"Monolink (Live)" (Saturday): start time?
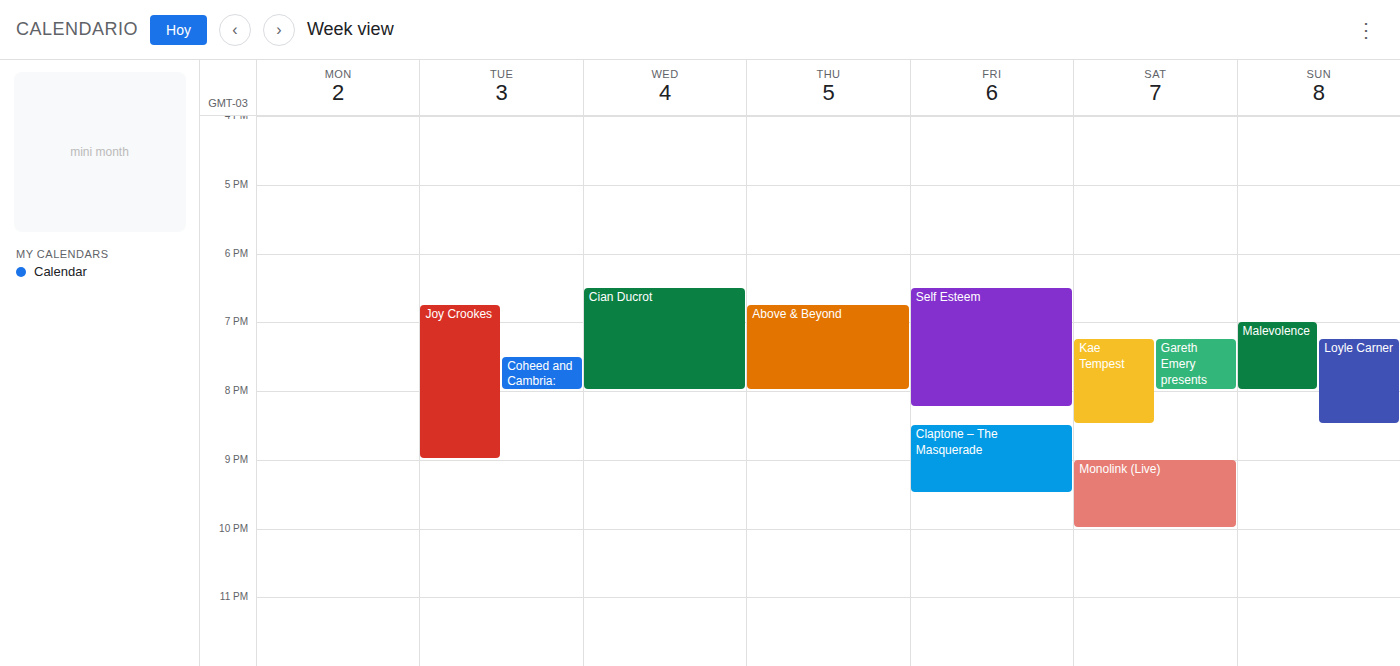
21:00